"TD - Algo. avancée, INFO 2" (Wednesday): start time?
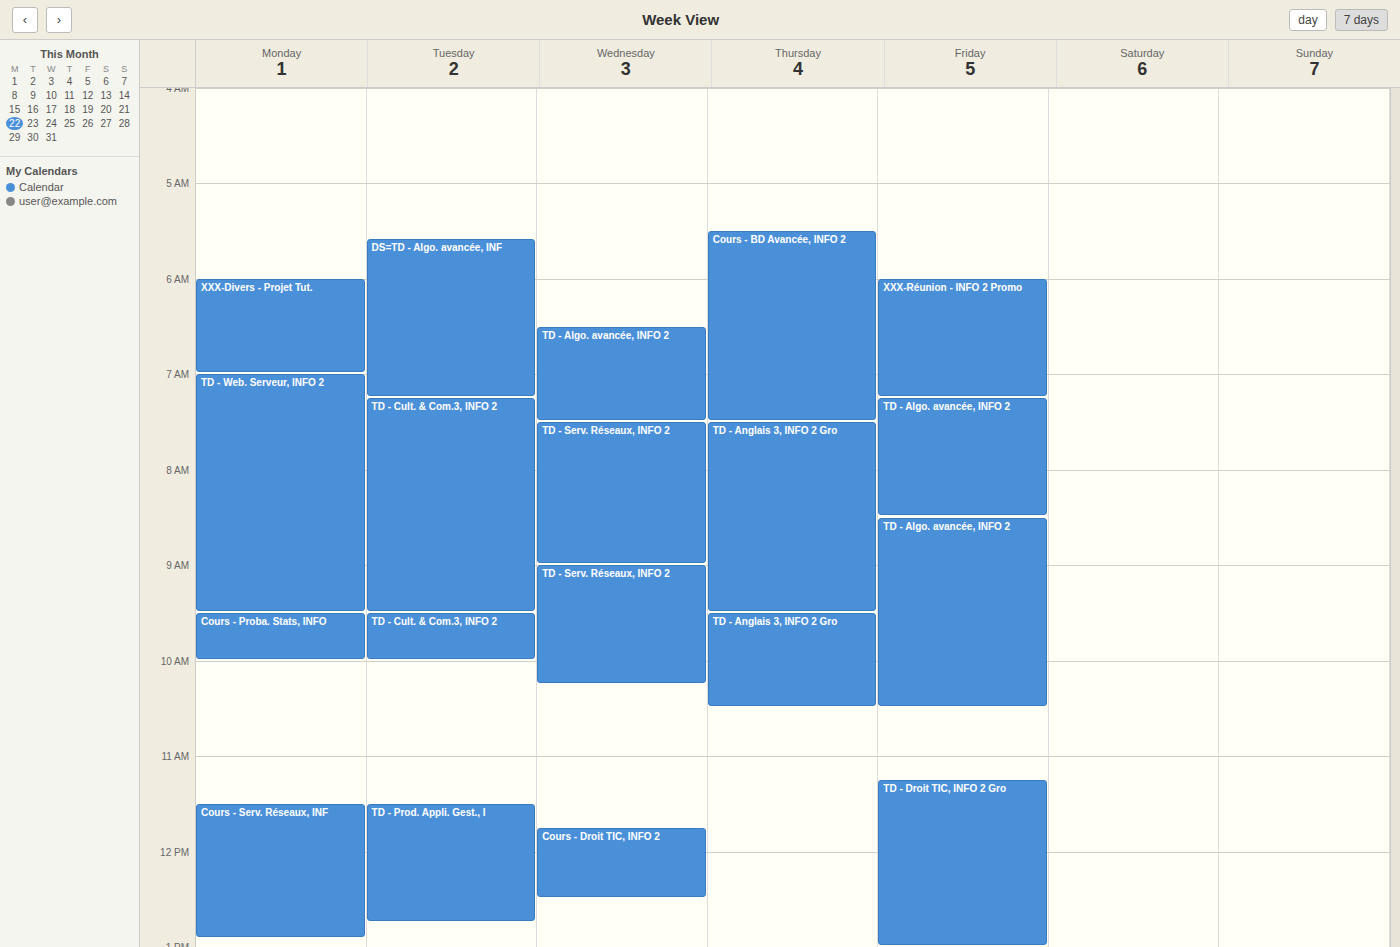
6:30 AM